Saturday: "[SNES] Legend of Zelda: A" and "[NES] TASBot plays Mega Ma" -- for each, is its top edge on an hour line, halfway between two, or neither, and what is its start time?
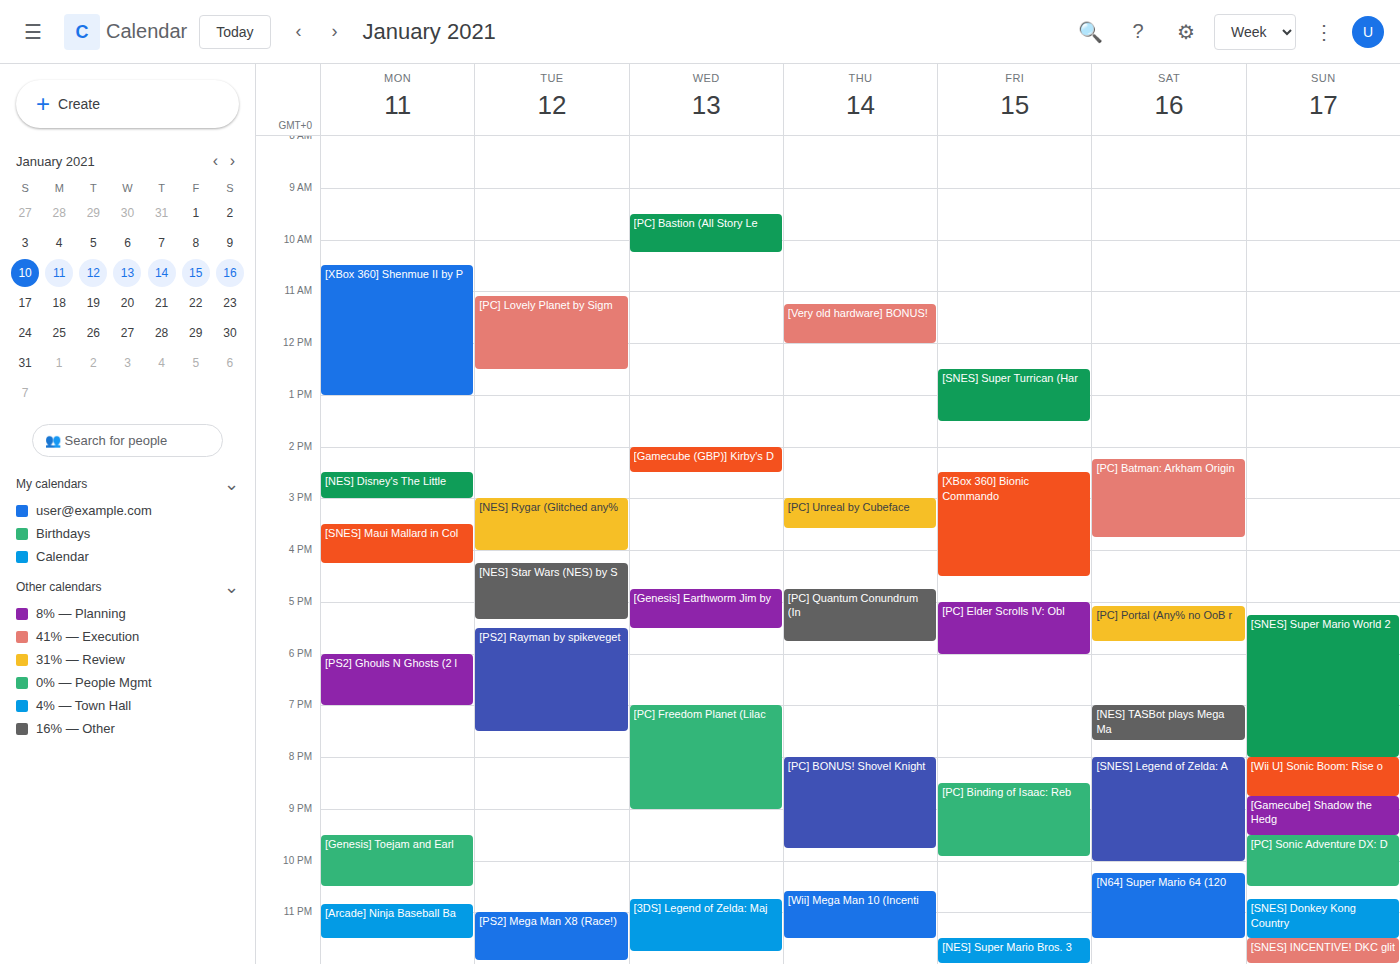
"[SNES] Legend of Zelda: A": 8:00 PM, exactly on the 8 PM line. "[NES] TASBot plays Mega Ma": 7:00 PM, exactly on the 7 PM line.